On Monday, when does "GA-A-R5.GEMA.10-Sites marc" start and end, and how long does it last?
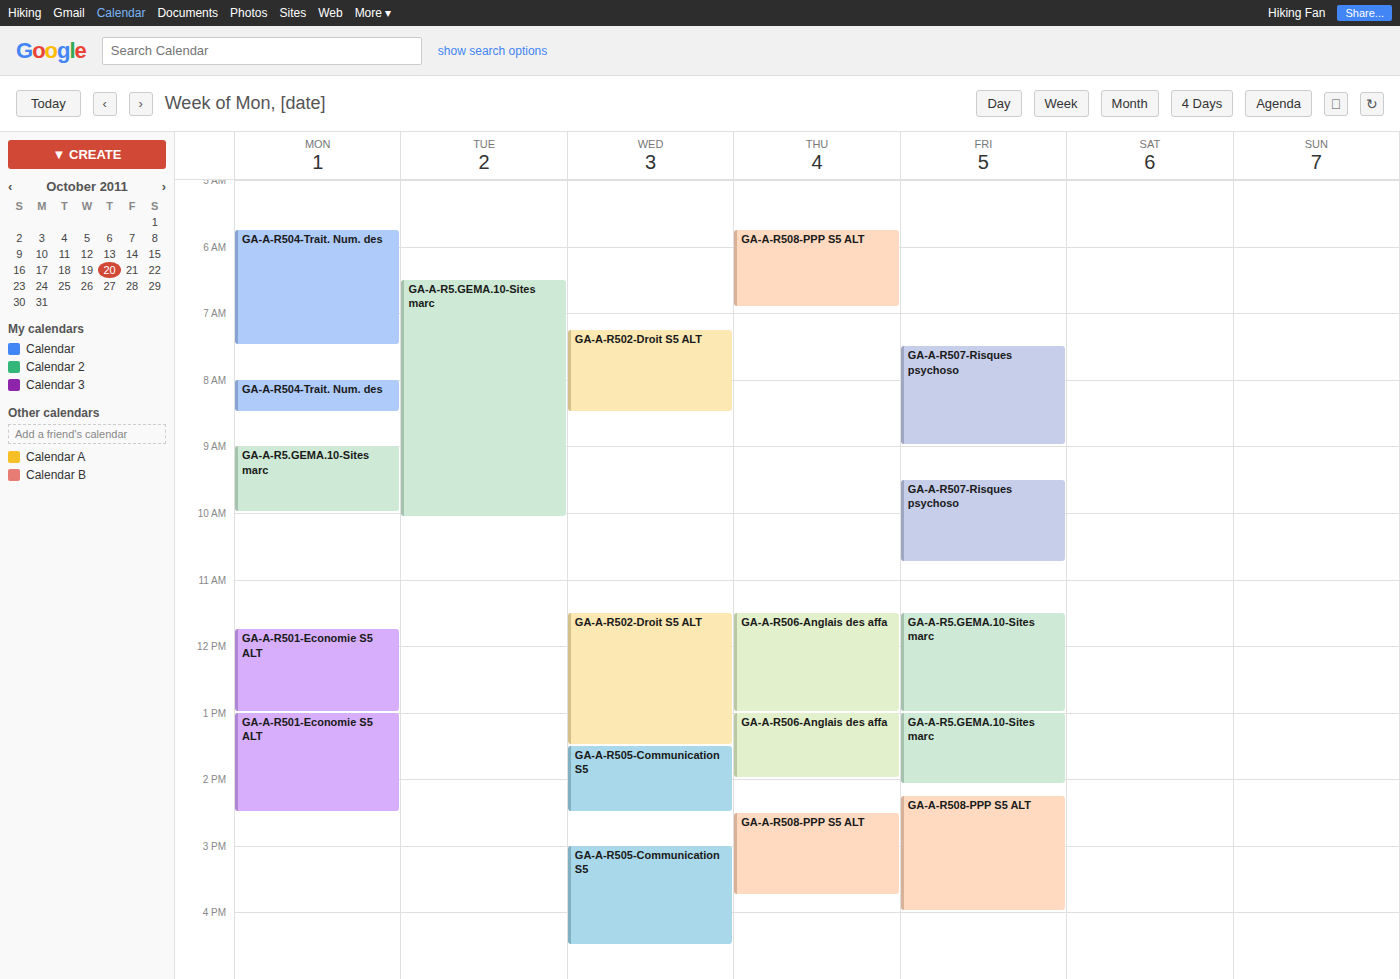
9:00 AM to 10:00 AM, 1 hour